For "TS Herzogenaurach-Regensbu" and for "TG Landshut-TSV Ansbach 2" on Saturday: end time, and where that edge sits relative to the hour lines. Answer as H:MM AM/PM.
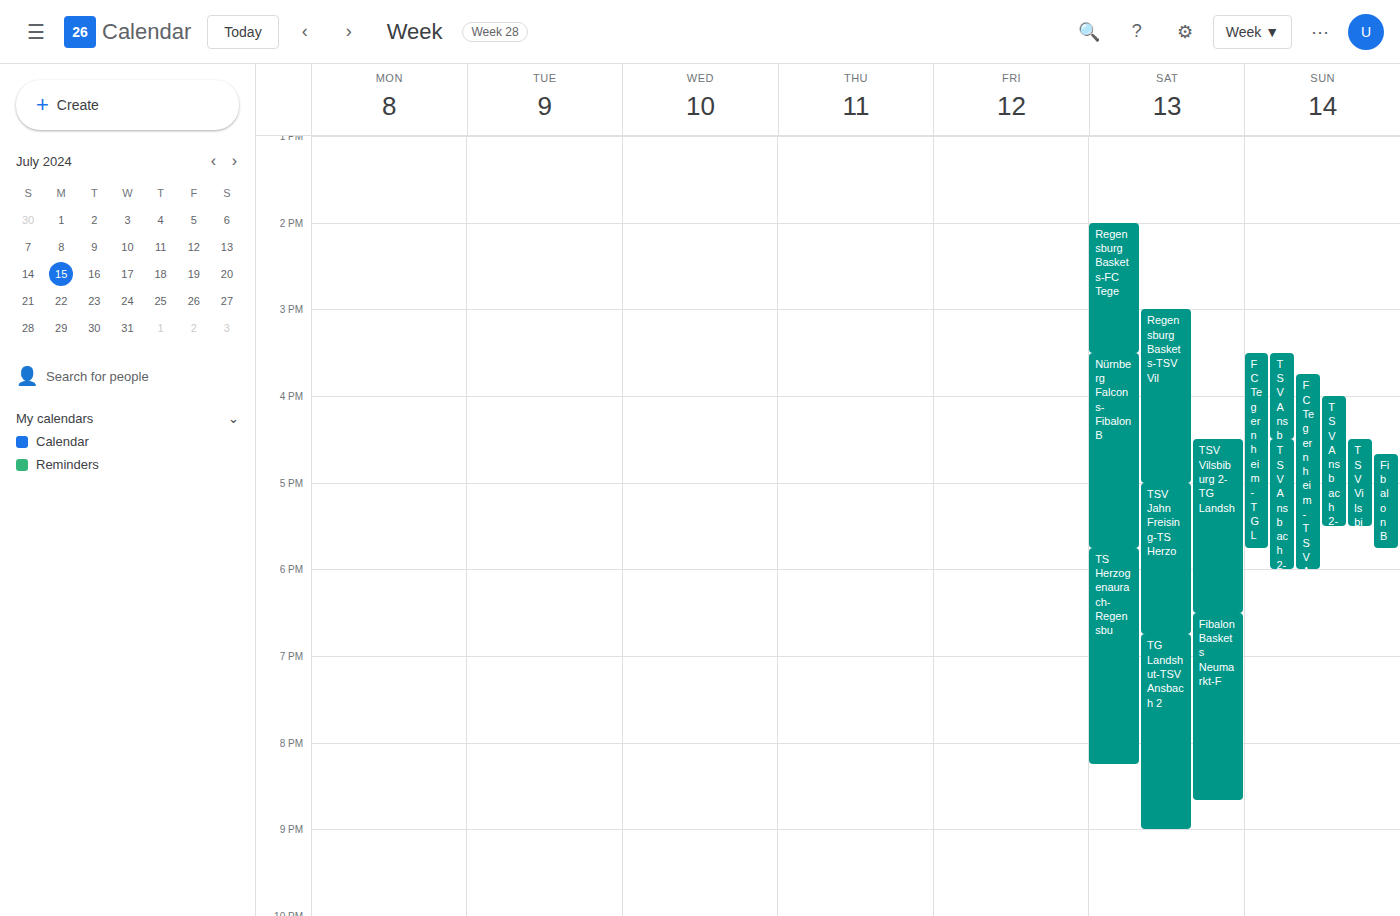
"TS Herzogenaurach-Regensbu": 8:15 PM, neither: a quarter of the way from the 8 PM line to the 9 PM line. "TG Landshut-TSV Ansbach 2": 9:00 PM, exactly on the 9 PM line.